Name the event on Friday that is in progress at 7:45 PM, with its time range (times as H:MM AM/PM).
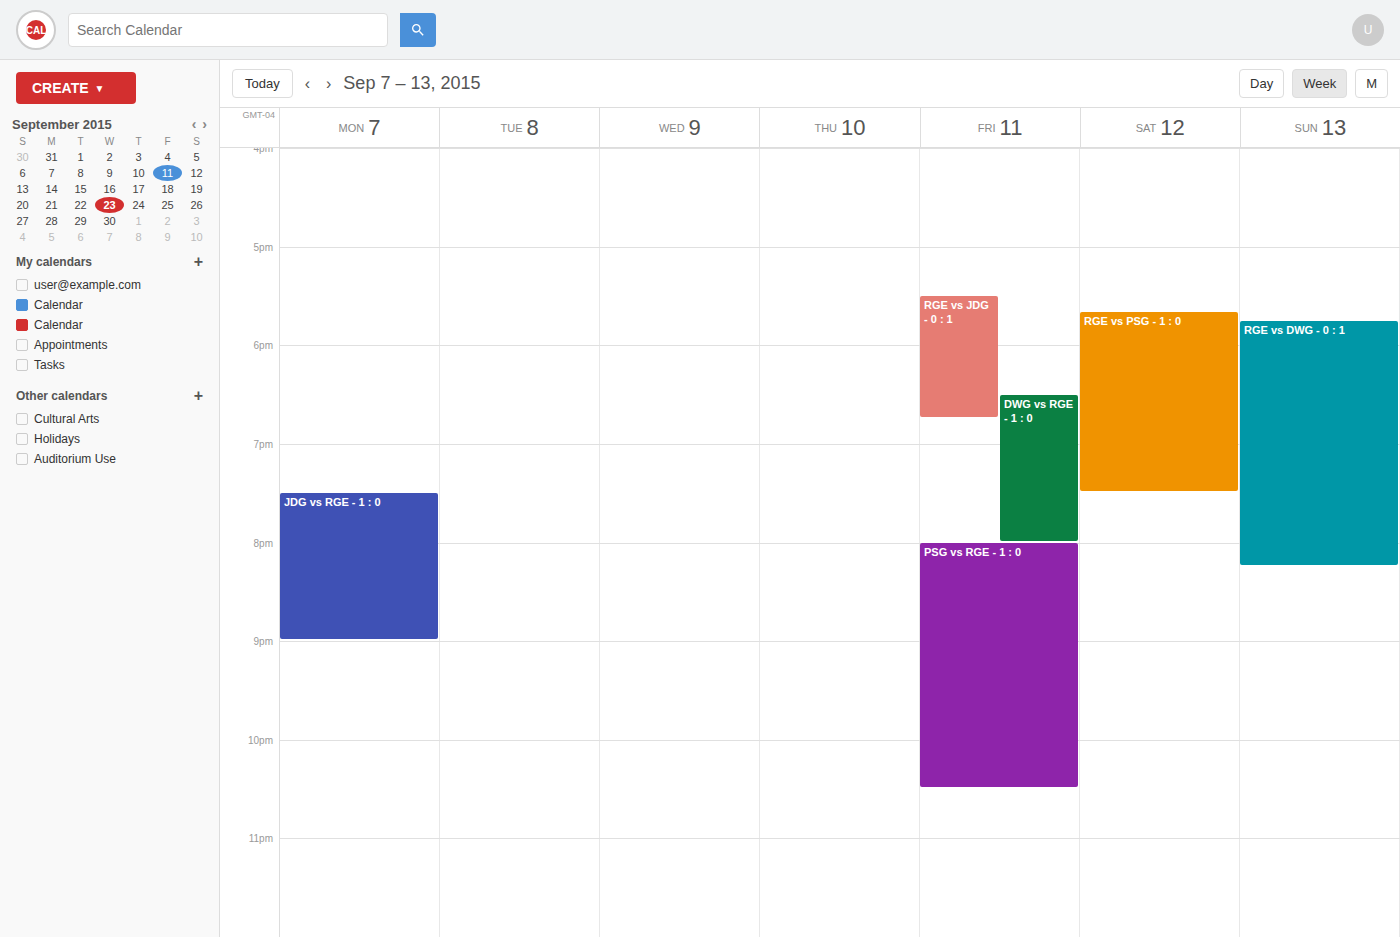
"DWG vs RGE - 1 : 0", 6:30 PM to 8:00 PM